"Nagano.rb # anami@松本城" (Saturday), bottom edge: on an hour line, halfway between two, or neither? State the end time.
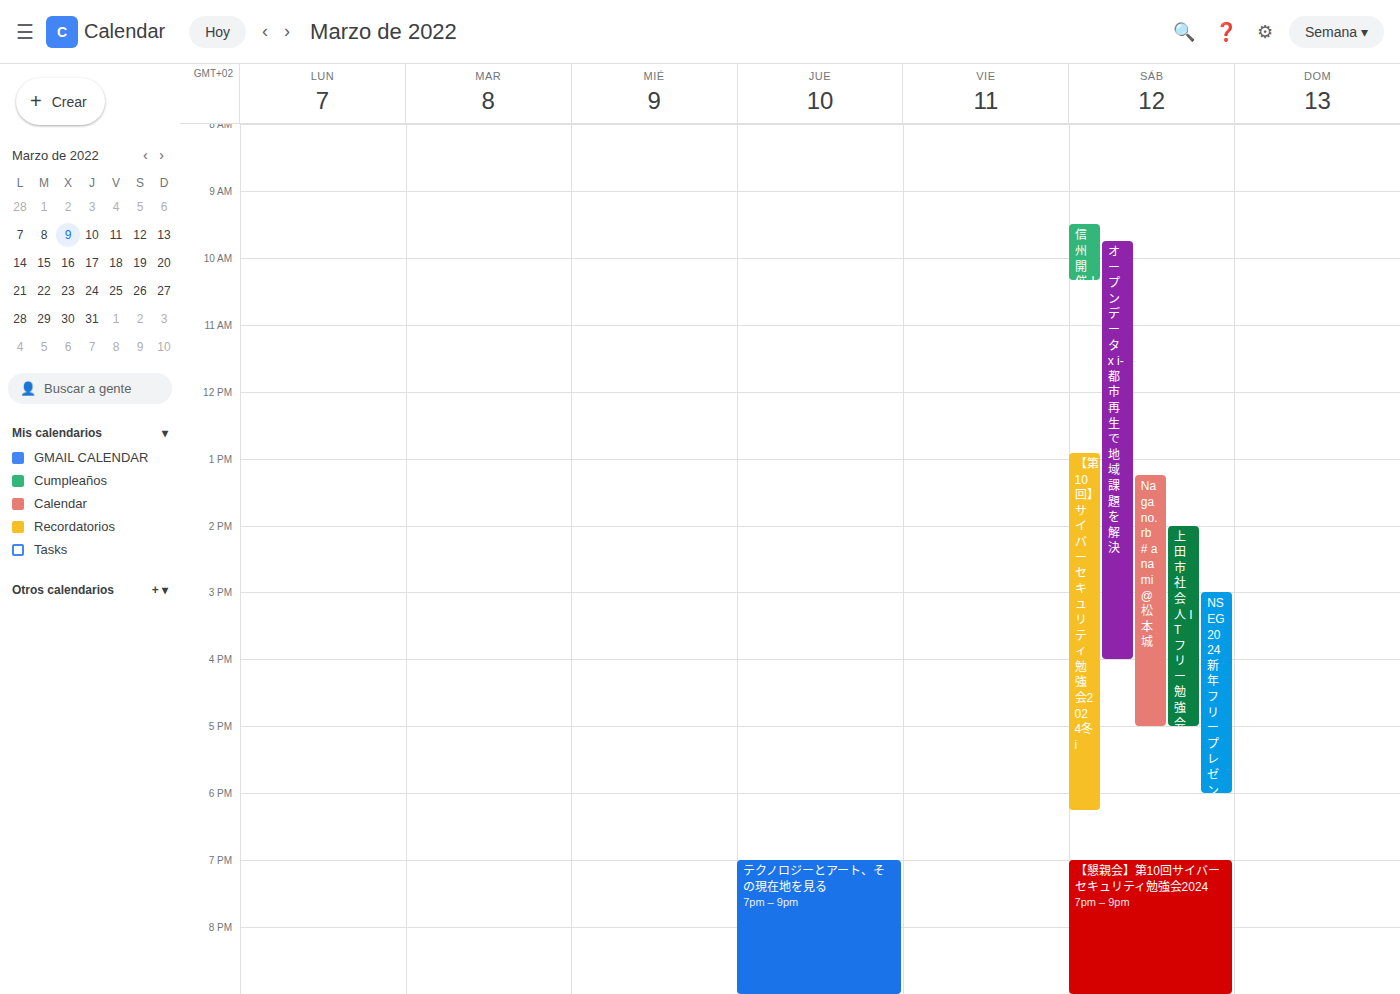
5:00 PM -- exactly on the 5 PM line.